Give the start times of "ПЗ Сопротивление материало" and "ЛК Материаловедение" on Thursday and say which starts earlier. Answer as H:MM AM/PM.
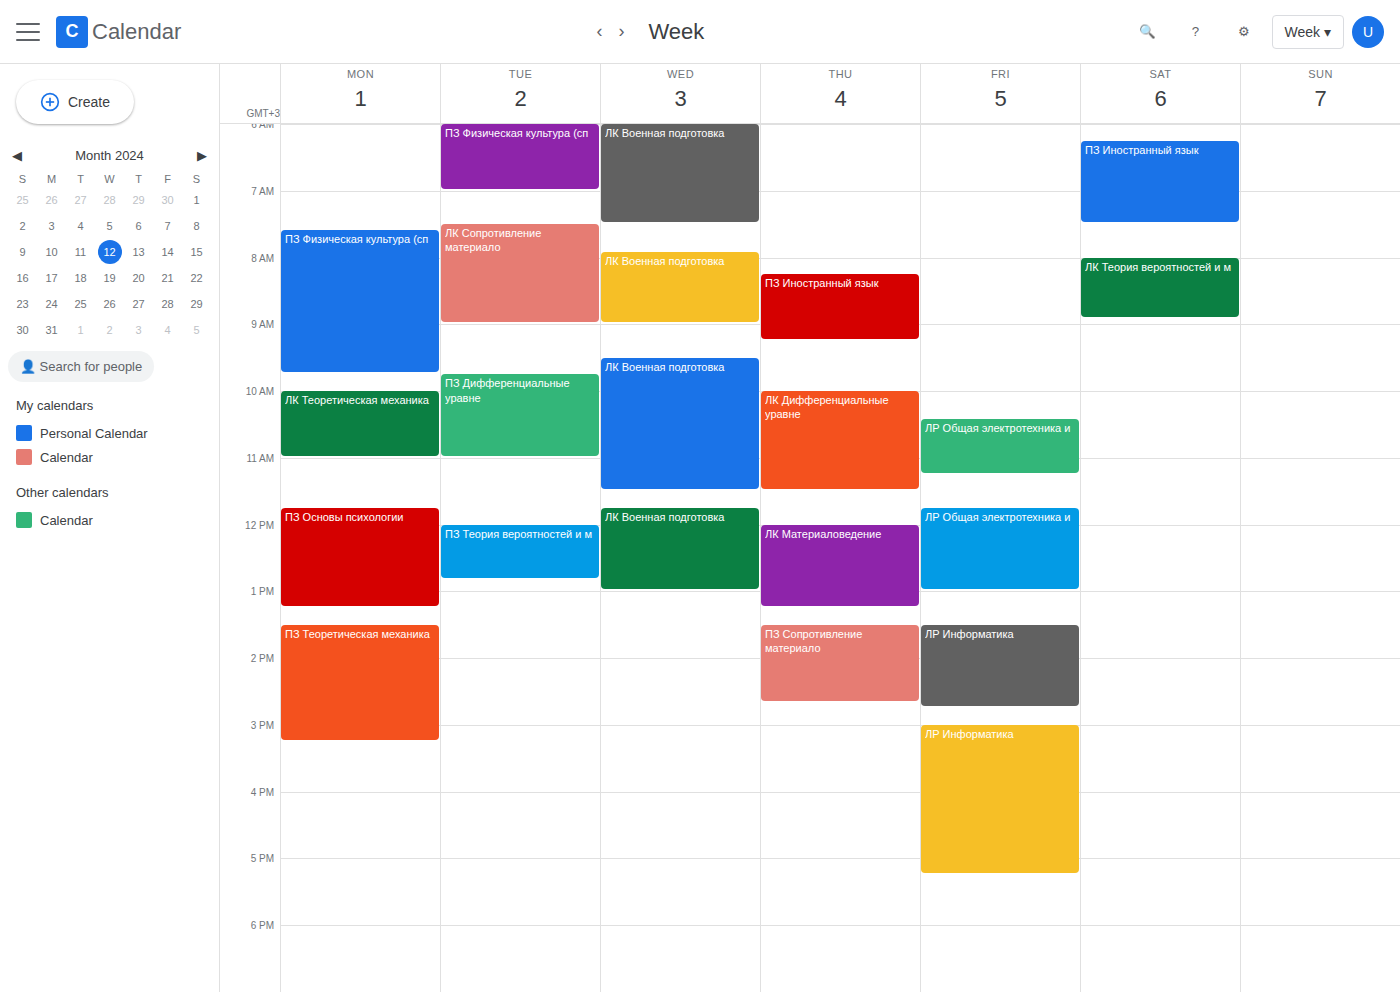
"ЛК Материаловедение" 12:00 PM; "ПЗ Сопротивление материало" 1:30 PM.